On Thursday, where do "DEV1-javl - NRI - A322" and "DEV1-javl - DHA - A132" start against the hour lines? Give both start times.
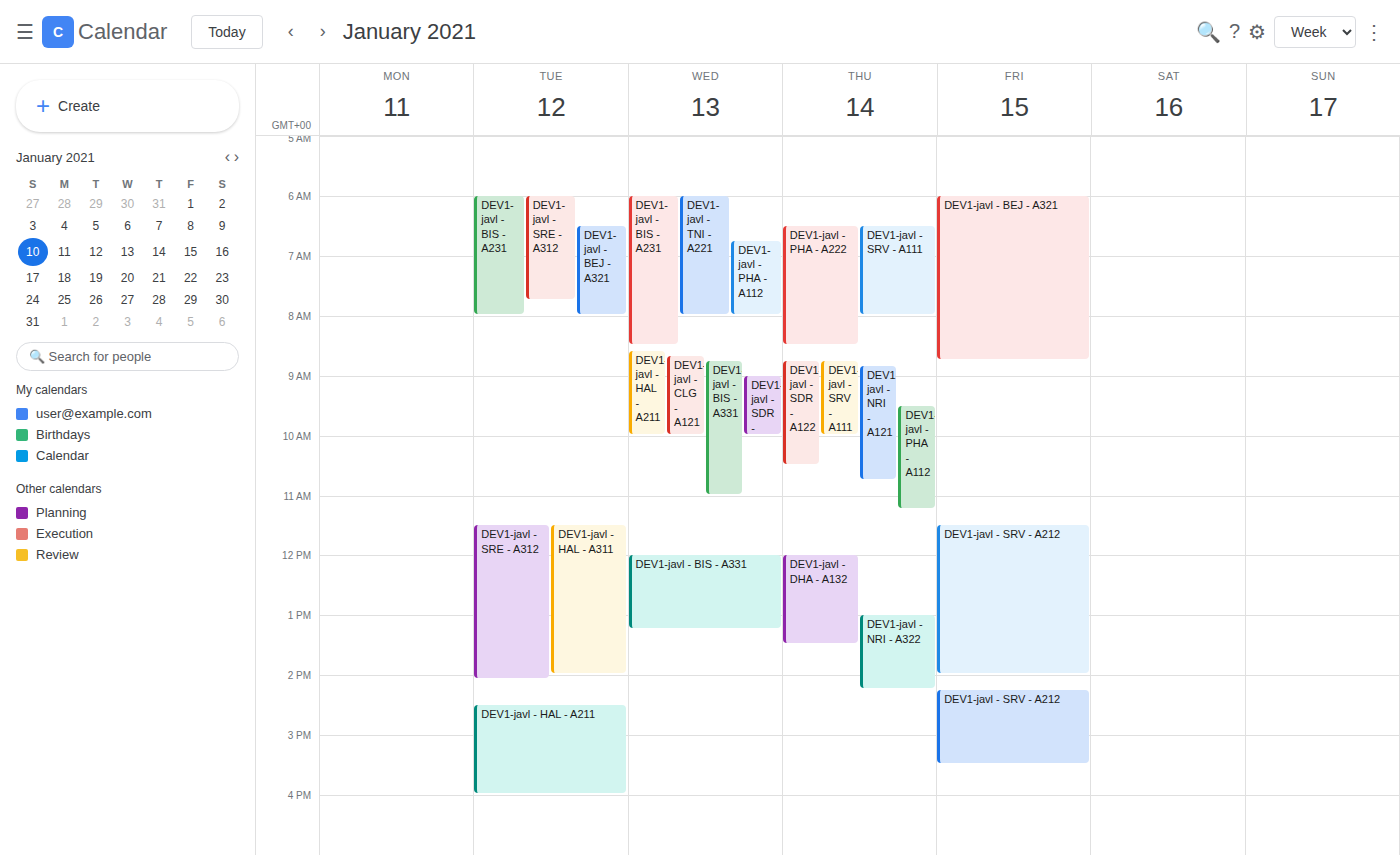
"DEV1-javl - NRI - A322": 1:00 PM, exactly on the 1 PM line. "DEV1-javl - DHA - A132": 12:00 PM, exactly on the 12 PM line.